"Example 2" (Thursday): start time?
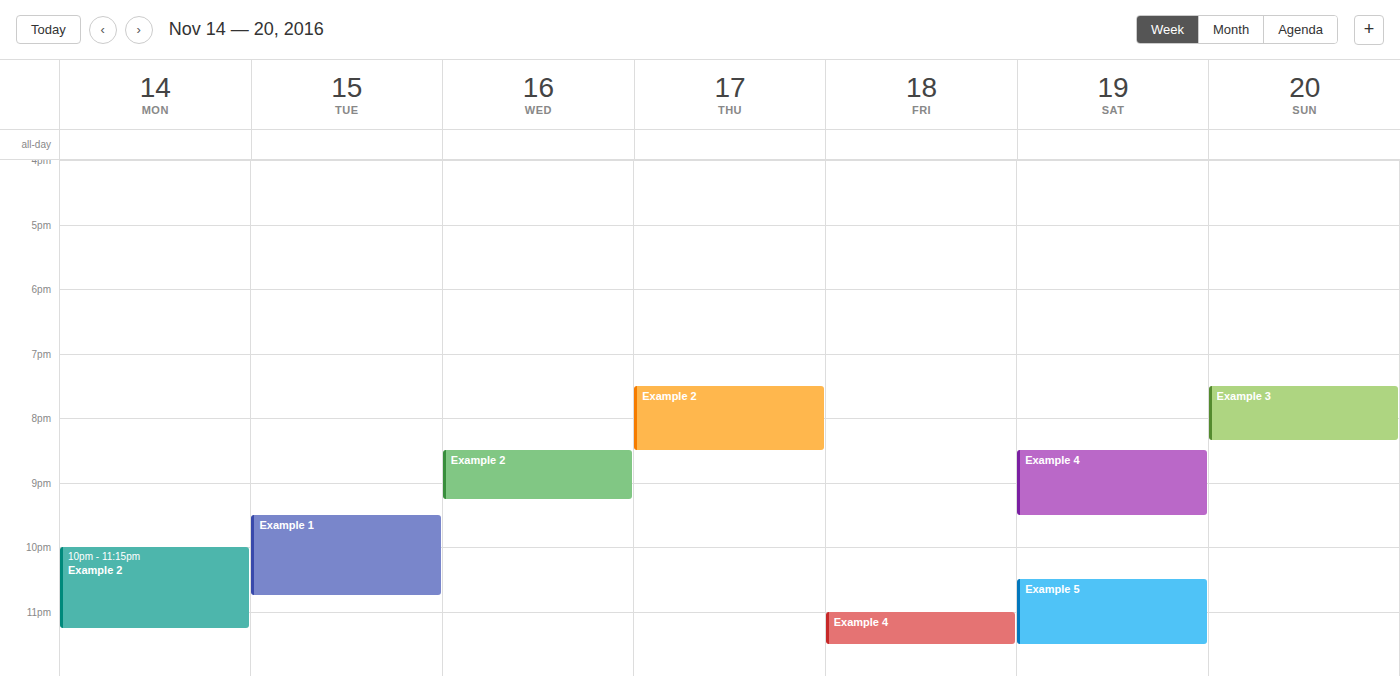
7:30 PM